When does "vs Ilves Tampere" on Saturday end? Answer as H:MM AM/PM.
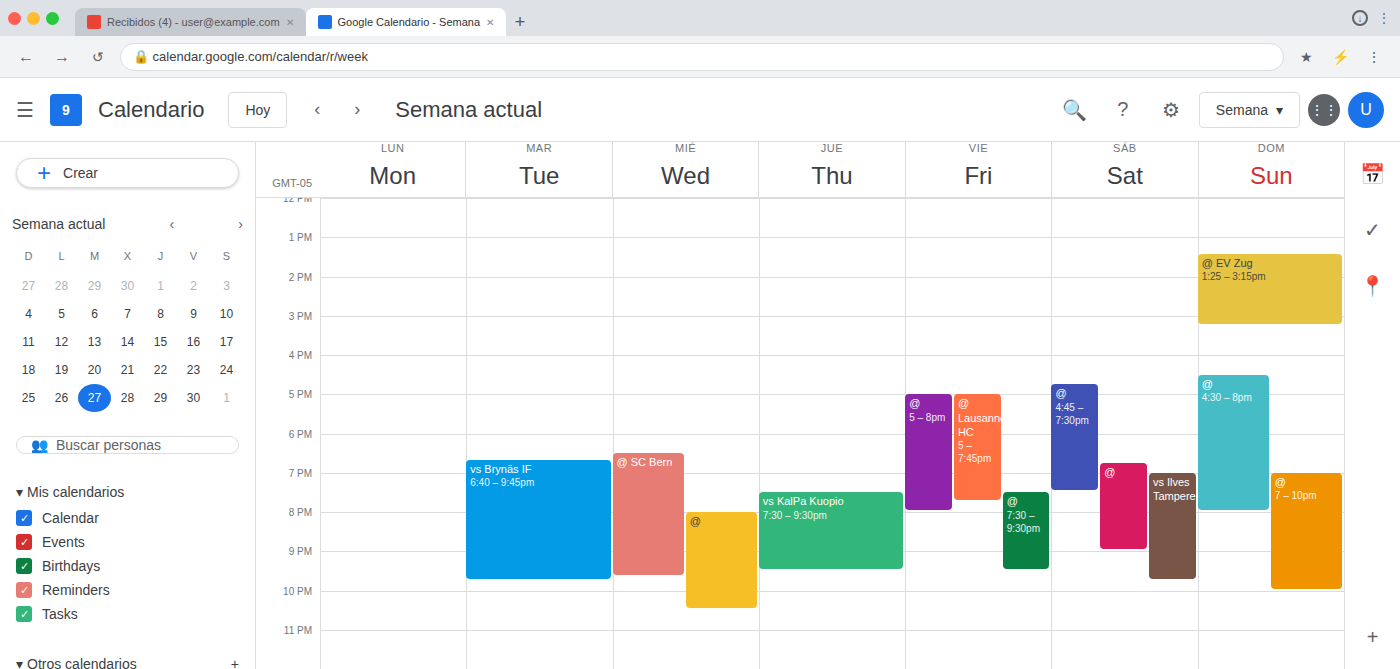
9:45 PM